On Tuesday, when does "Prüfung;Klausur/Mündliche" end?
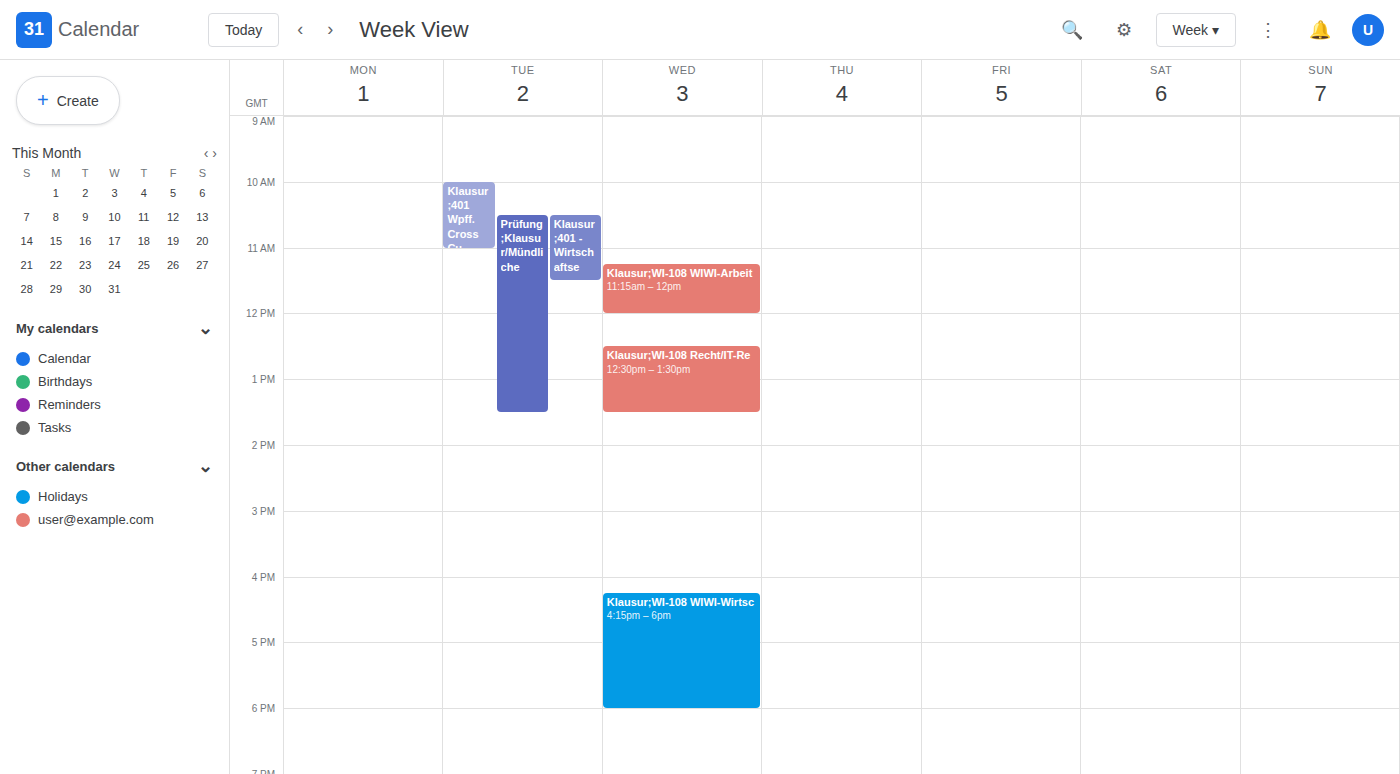
1:30 PM